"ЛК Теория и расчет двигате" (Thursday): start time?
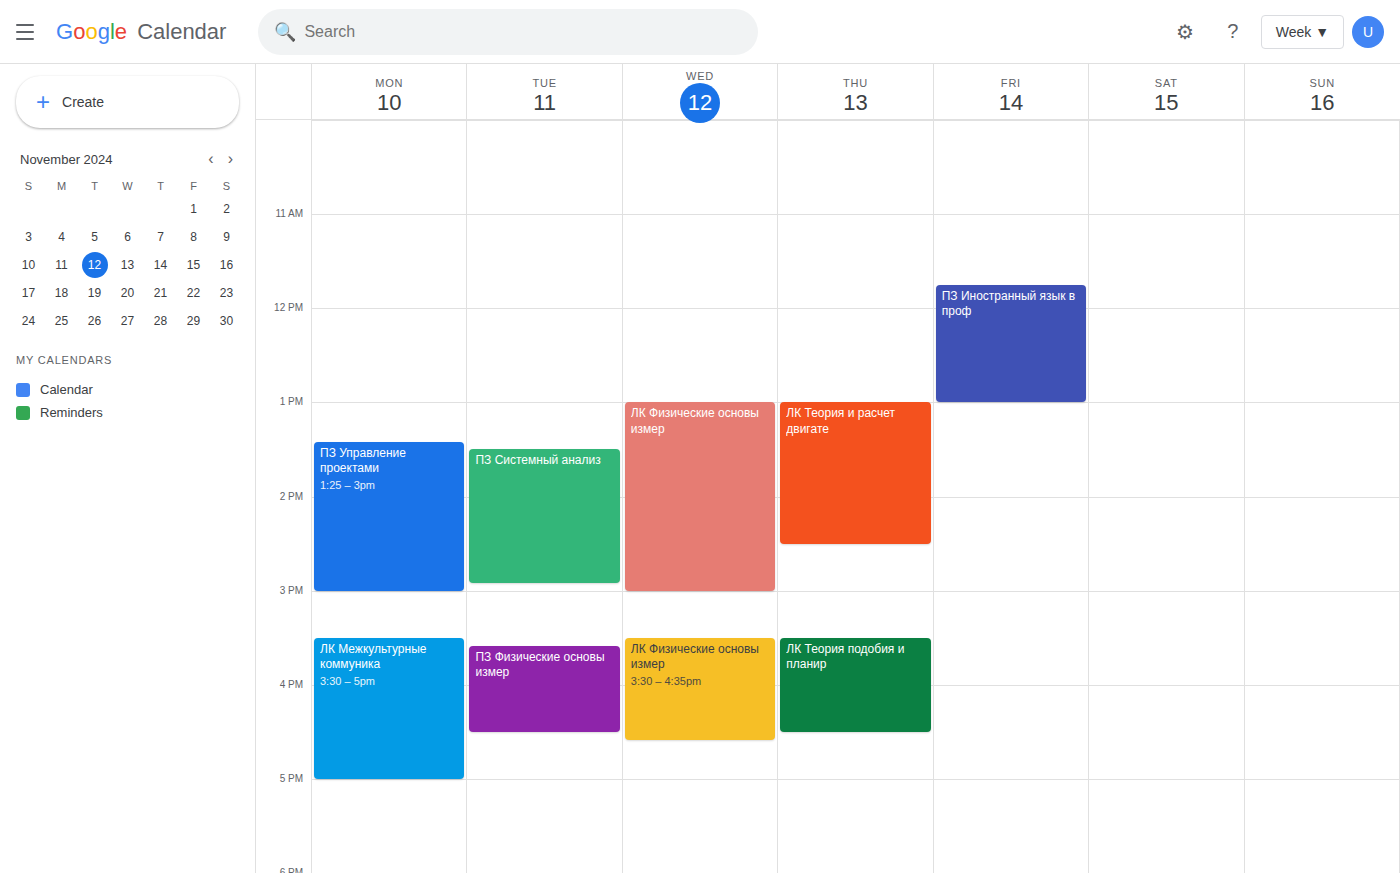
1:00 PM